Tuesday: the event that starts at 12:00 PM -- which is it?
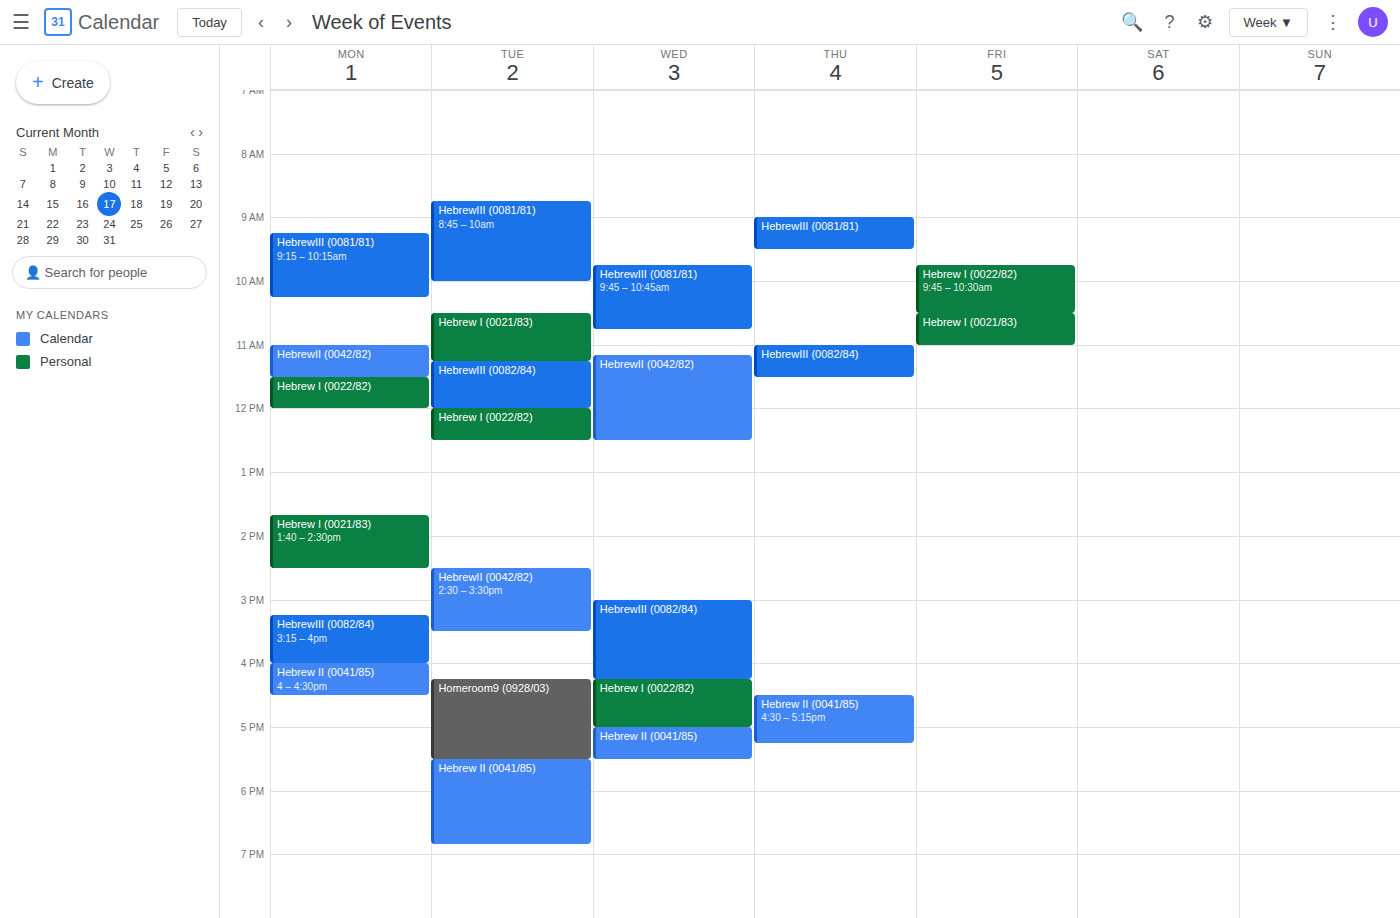
"Hebrew I (0022/82)"